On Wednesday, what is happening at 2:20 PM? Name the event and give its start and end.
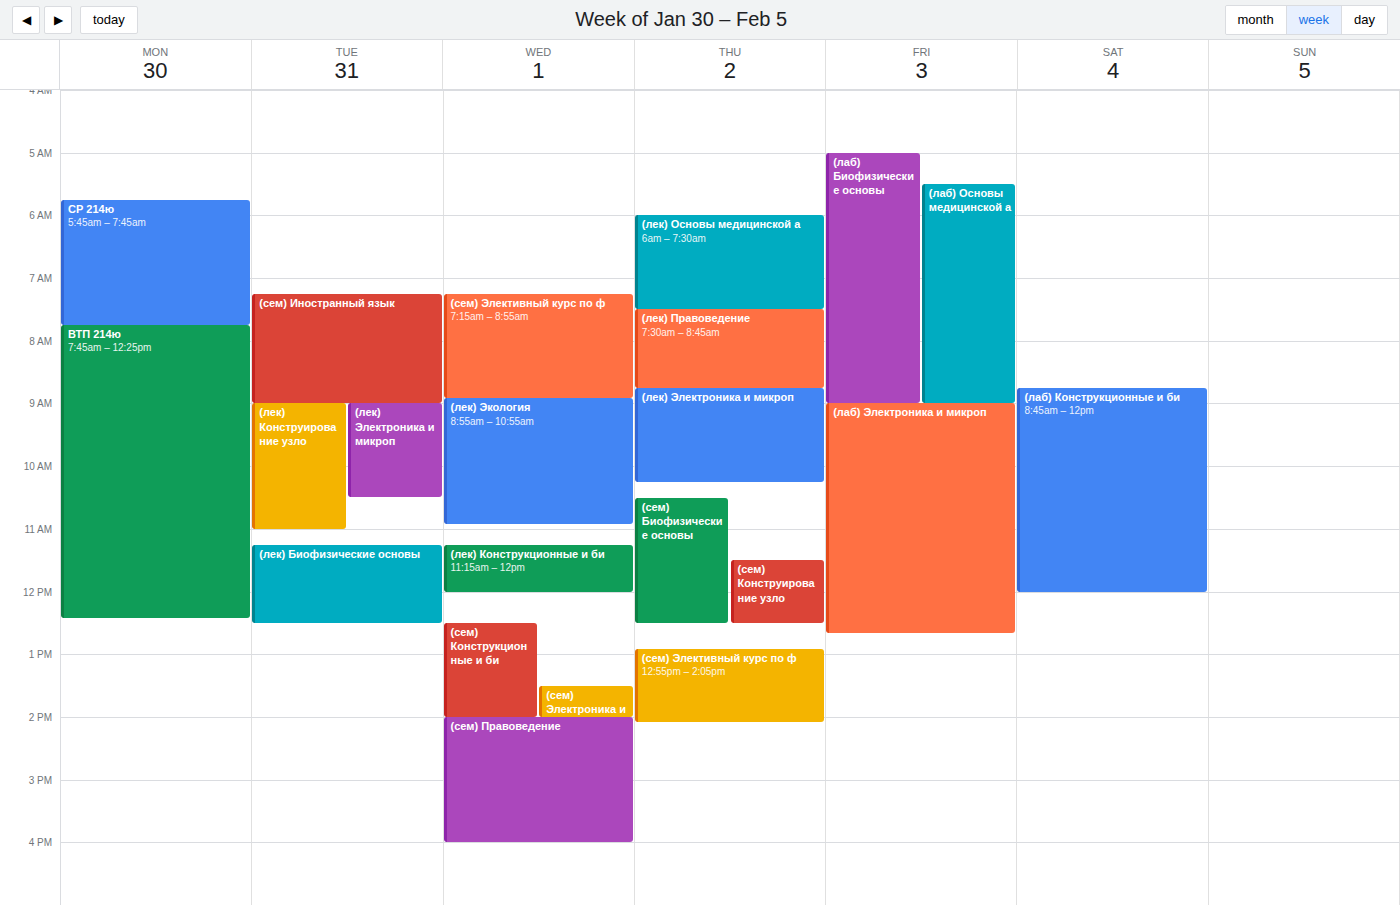
"(сем) Правоведение", 2:00 PM to 4:00 PM